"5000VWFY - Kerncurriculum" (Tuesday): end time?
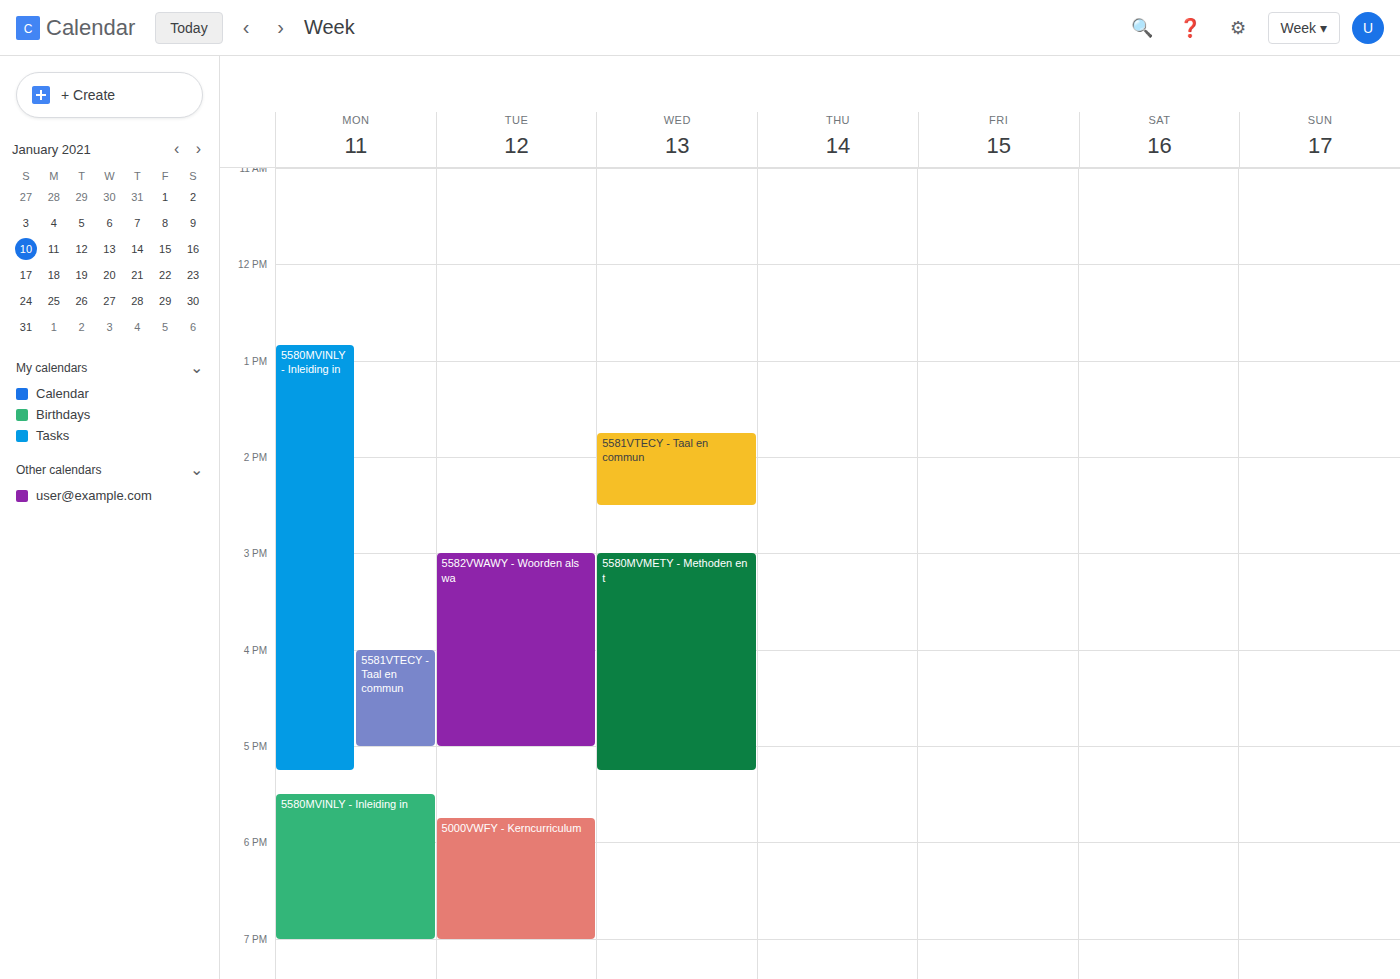
7:00 PM